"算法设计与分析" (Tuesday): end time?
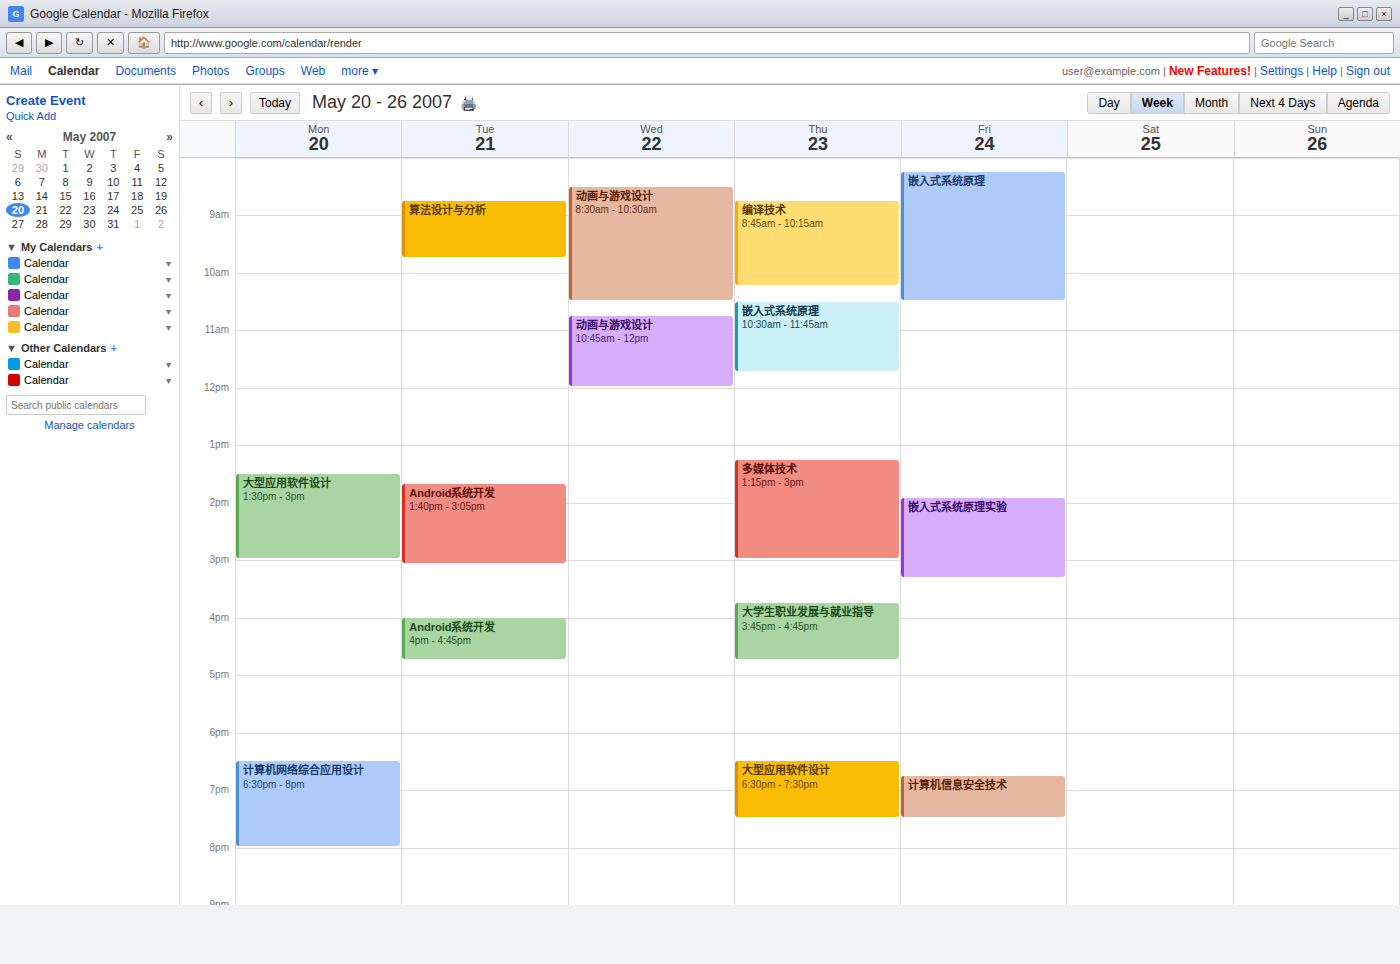
9:45 AM